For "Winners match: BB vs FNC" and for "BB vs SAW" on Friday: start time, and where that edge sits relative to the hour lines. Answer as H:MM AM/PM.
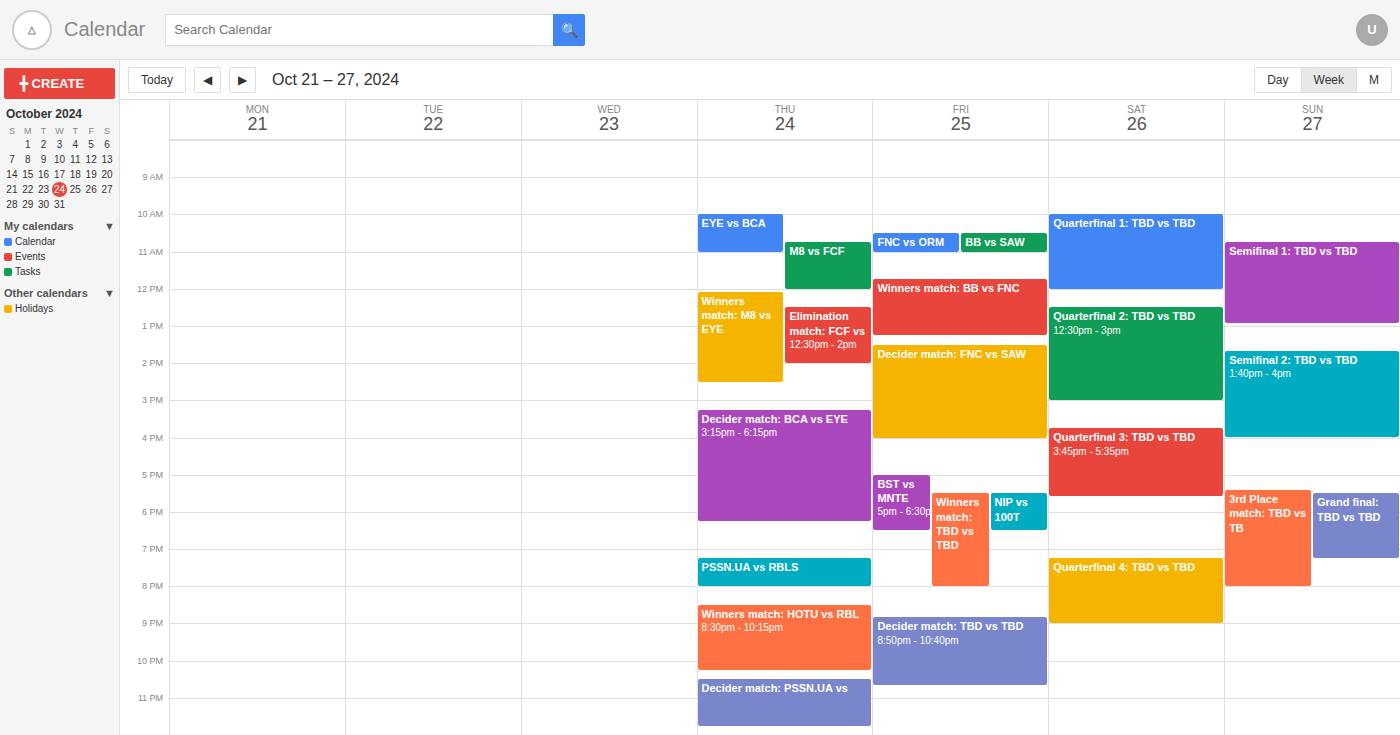
"Winners match: BB vs FNC": 11:45 AM, neither: three quarters of the way from the 11 AM line to the 12 PM line. "BB vs SAW": 10:30 AM, halfway between the 10 AM and 11 AM lines.